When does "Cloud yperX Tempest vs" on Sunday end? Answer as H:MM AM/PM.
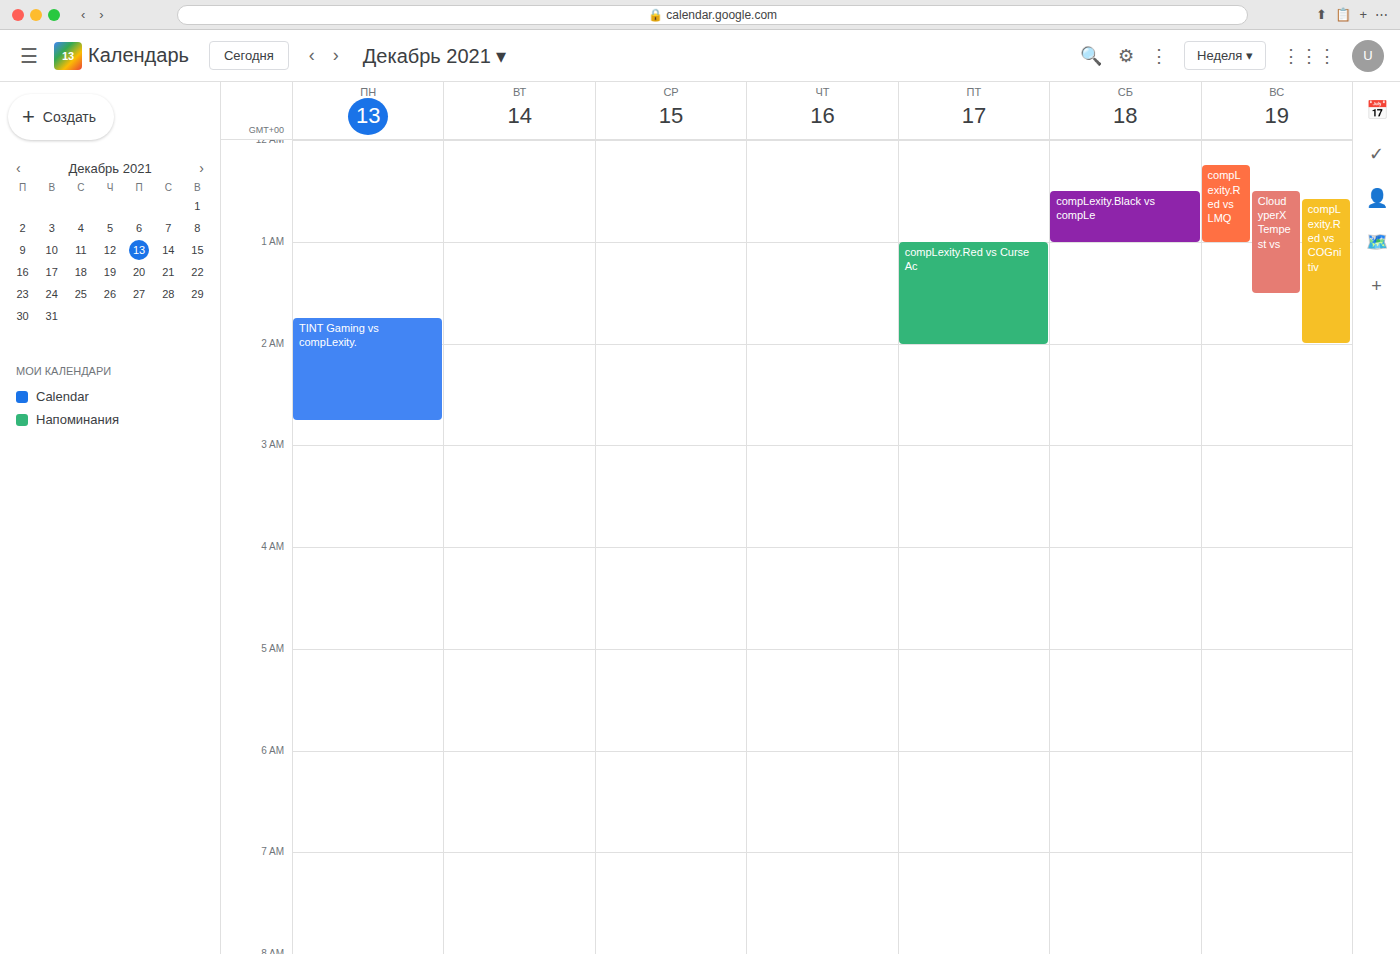
1:30 AM